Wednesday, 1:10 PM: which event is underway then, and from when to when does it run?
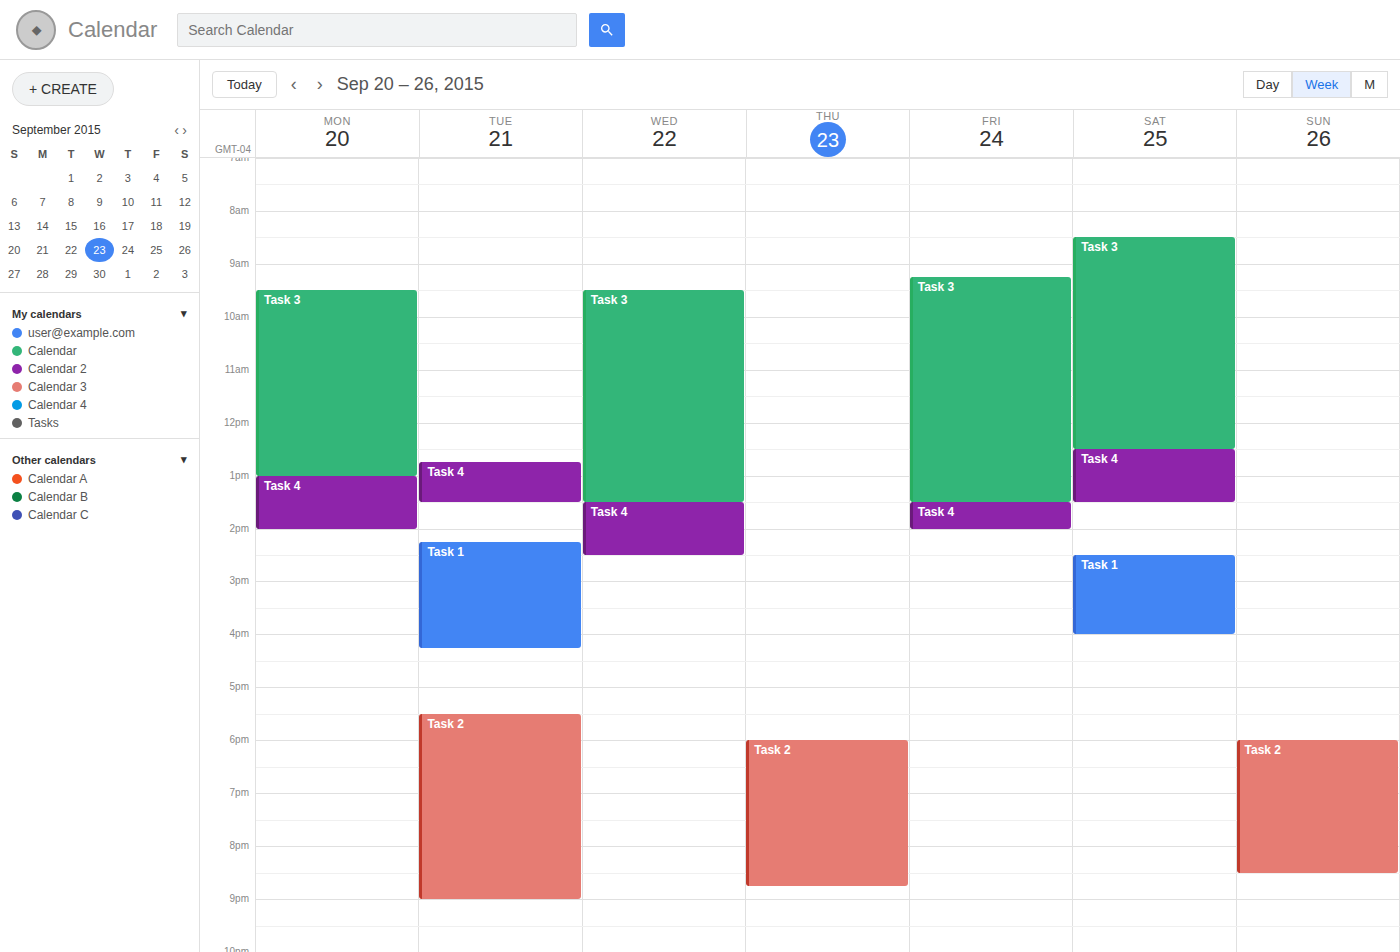
"Task 3", 9:30 AM to 1:30 PM